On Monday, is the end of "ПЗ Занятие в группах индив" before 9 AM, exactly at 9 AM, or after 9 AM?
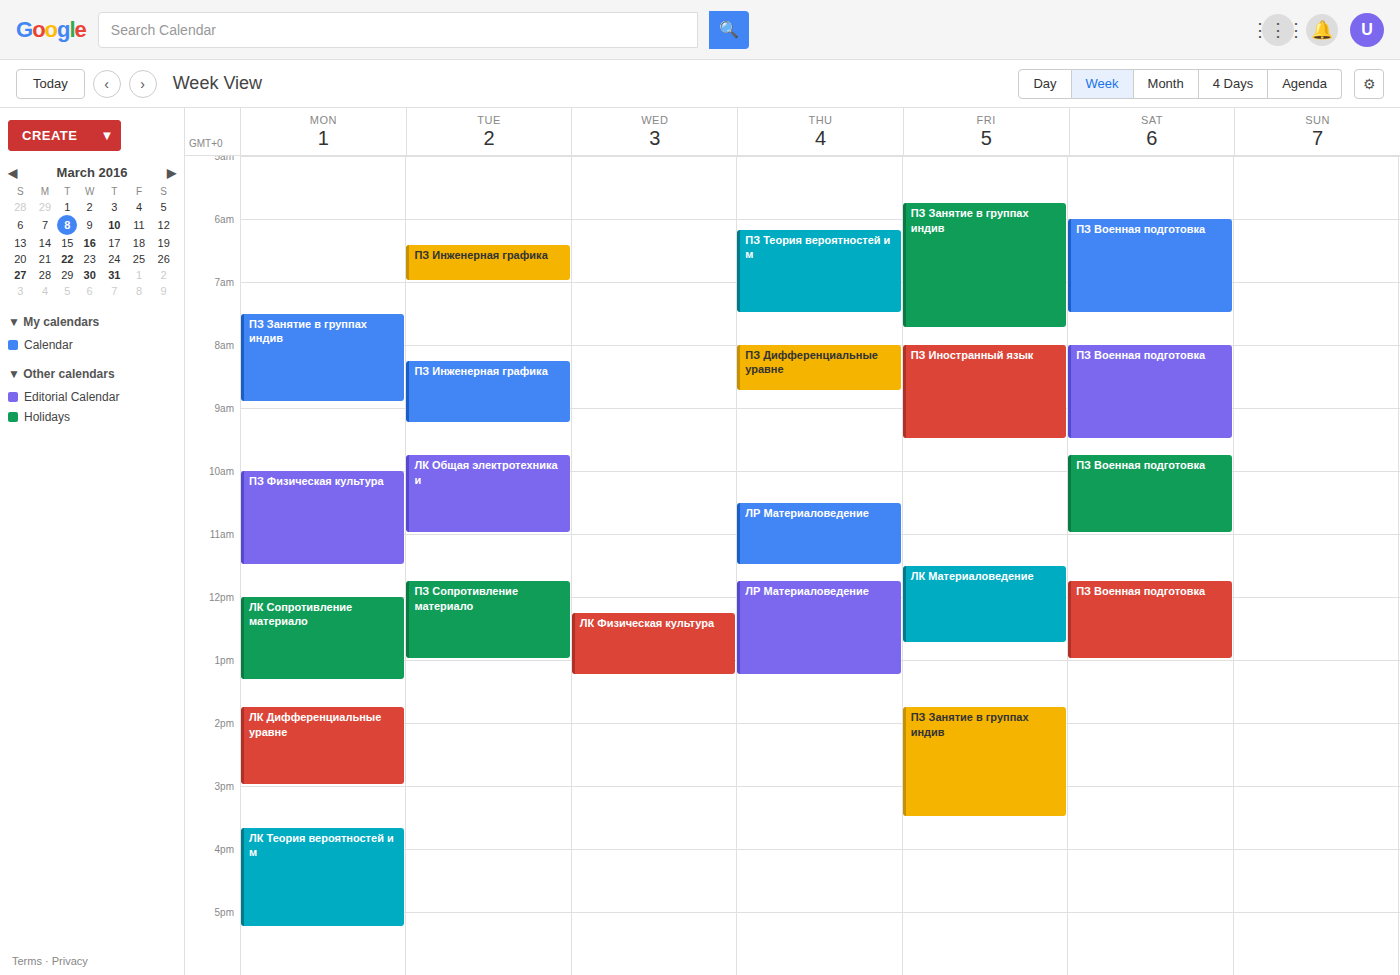
8:55 AM -- before 9 AM, 5 minutes above the 9 AM line.